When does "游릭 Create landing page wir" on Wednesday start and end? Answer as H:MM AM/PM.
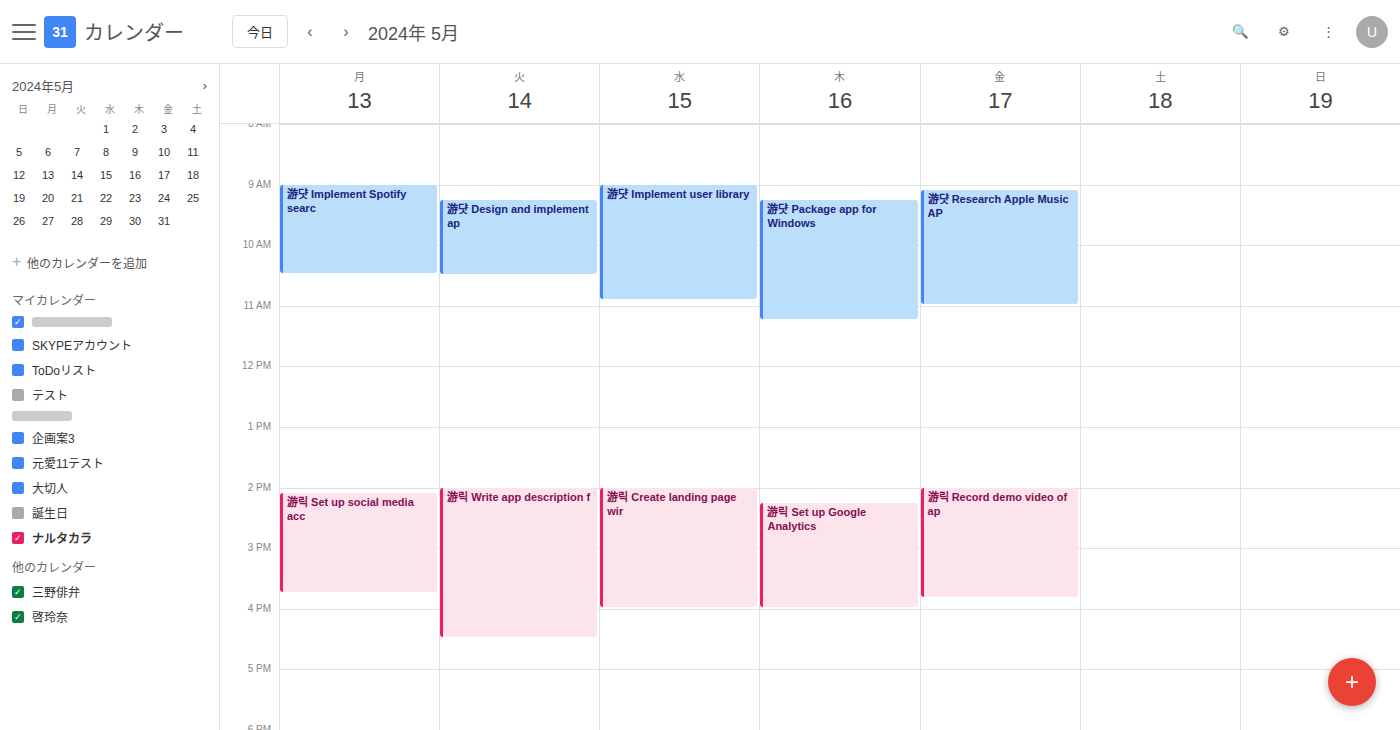
2:00 PM to 4:00 PM